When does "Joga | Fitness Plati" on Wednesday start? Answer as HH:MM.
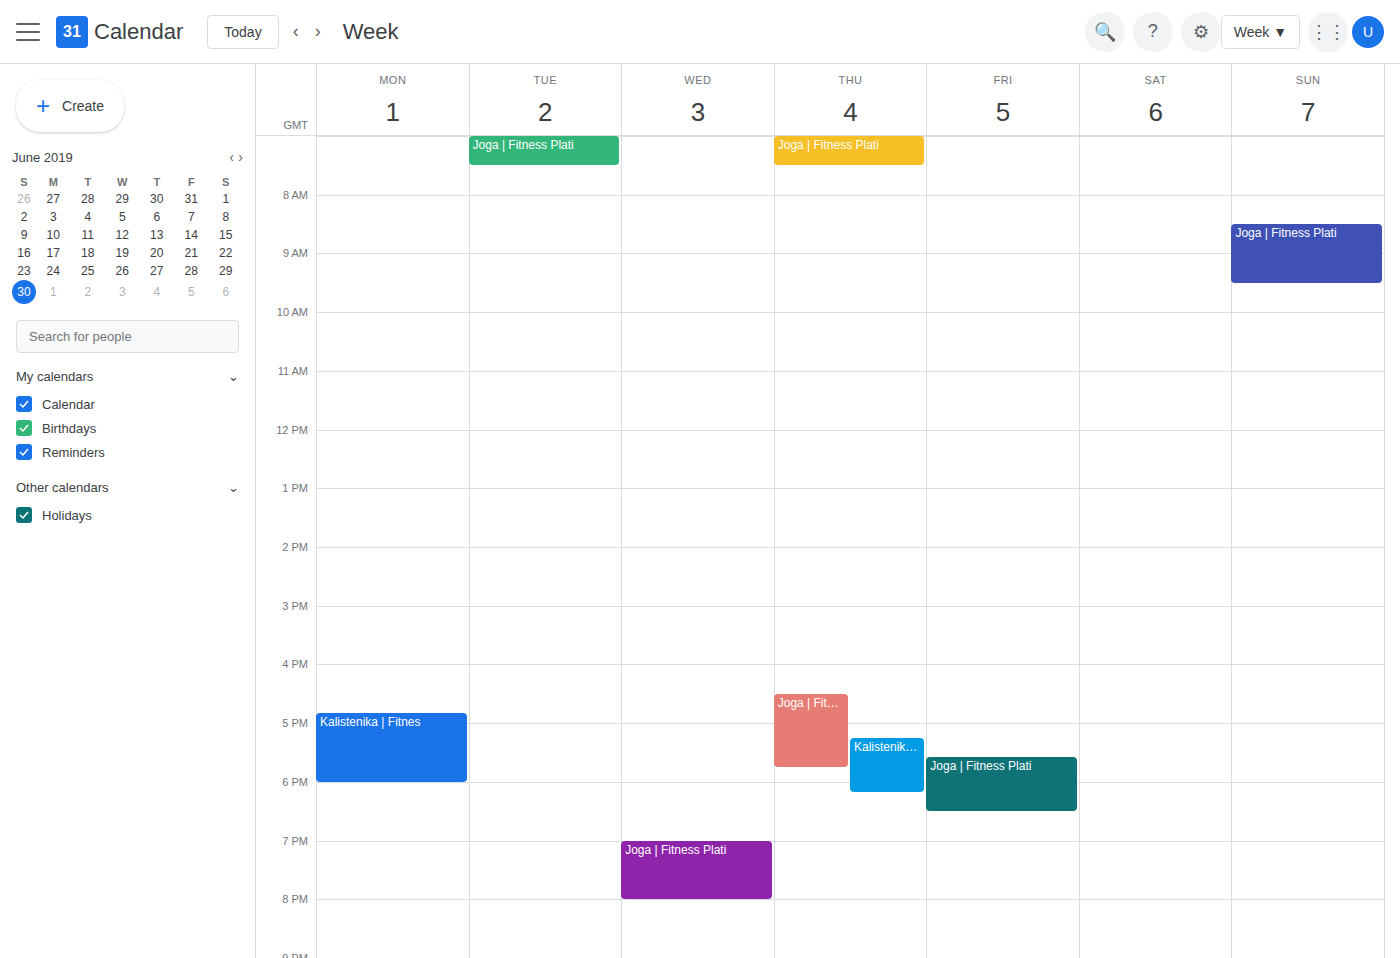
19:00